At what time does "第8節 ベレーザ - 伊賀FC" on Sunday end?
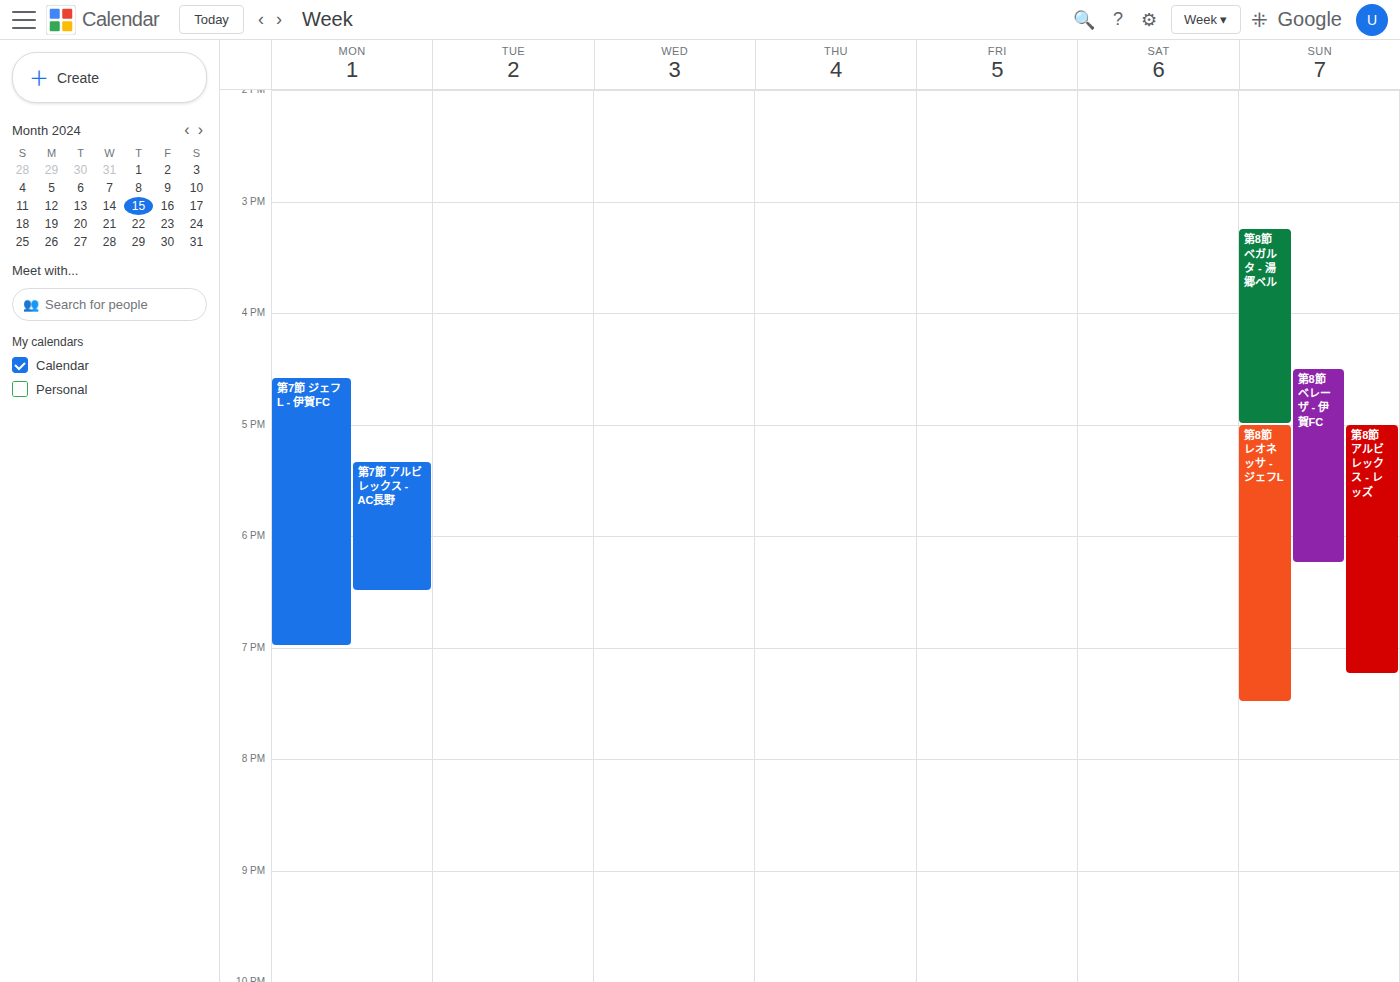
18:15